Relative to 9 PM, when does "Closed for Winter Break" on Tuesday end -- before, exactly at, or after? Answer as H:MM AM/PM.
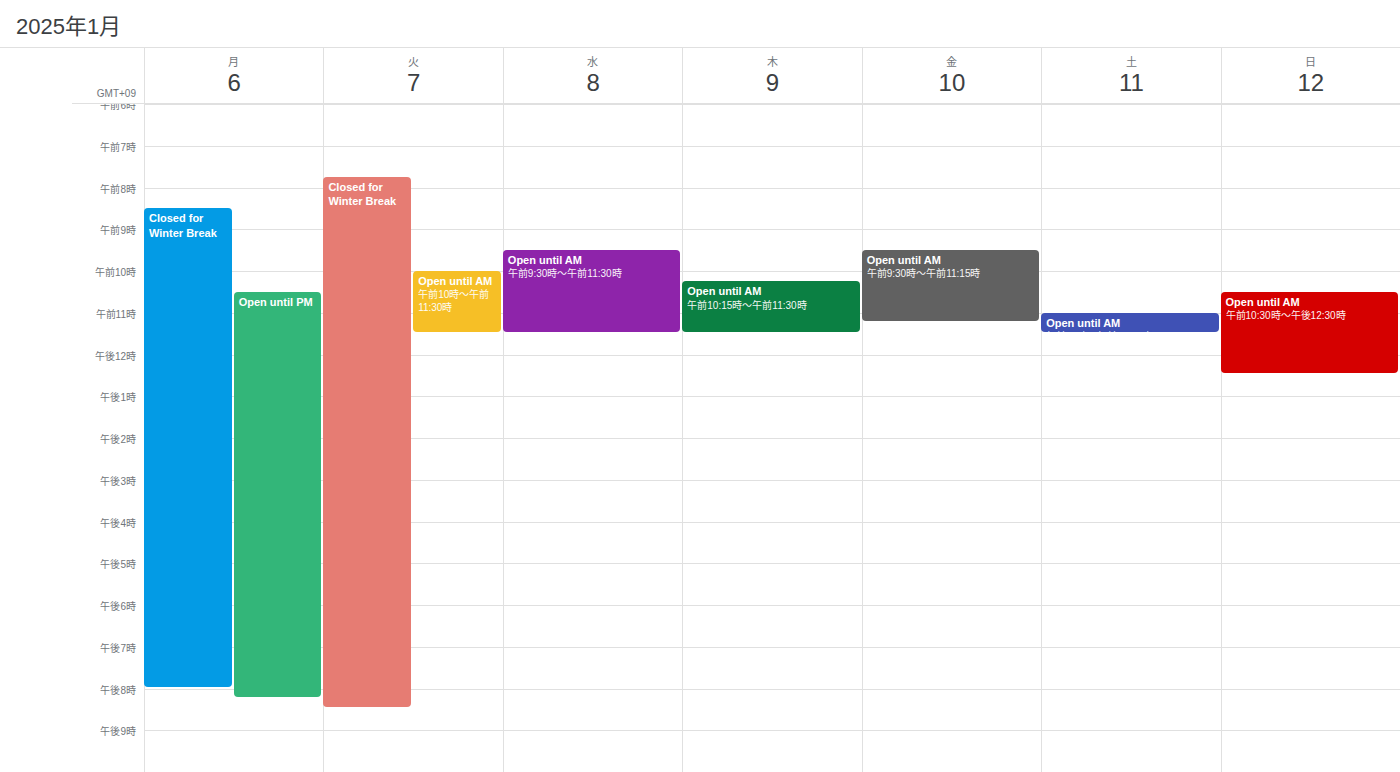
8:30 PM -- before 9 PM, 30 minutes above the 9 PM line.